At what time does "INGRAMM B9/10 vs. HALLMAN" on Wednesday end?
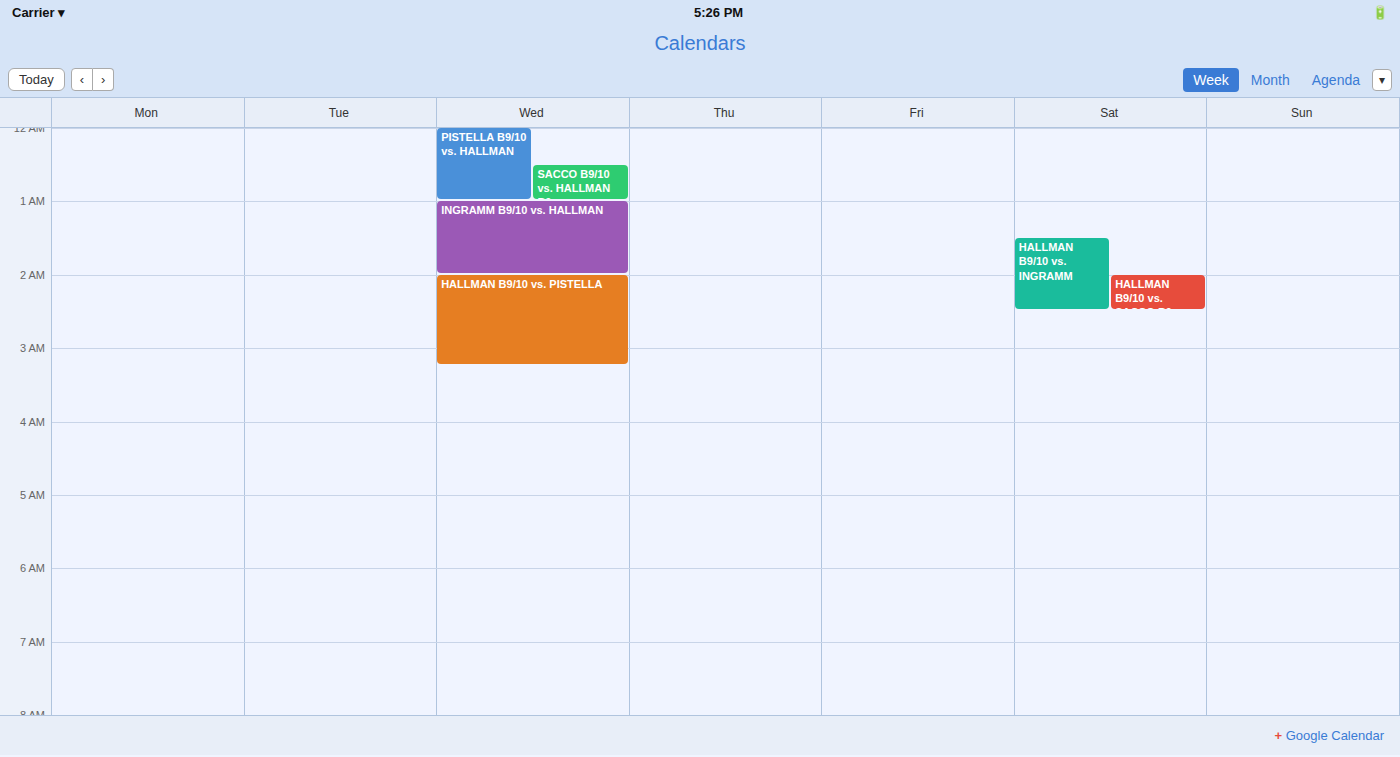
2:00 AM